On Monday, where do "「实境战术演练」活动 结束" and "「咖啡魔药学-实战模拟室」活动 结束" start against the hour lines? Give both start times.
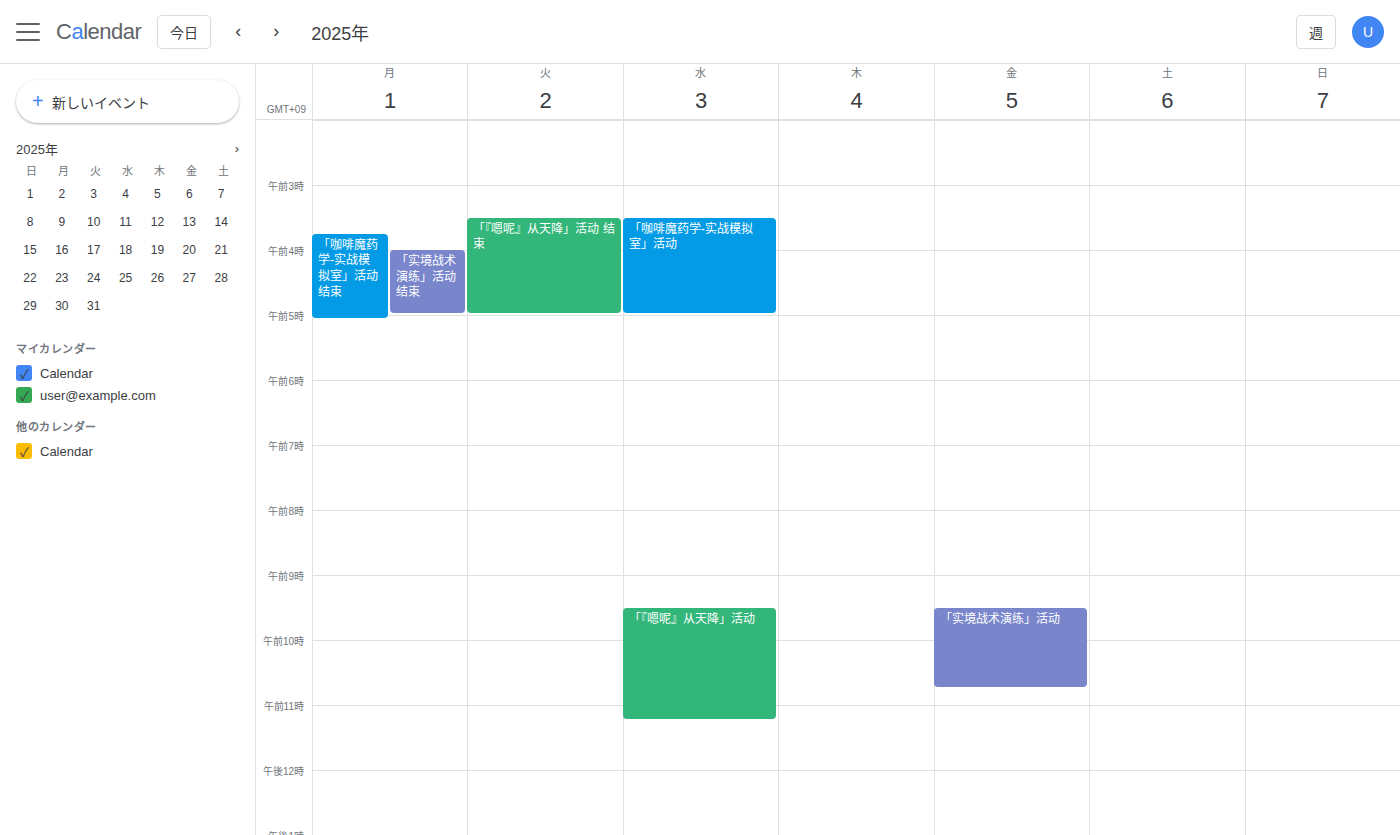
"「实境战术演练」活动 结束": 4:00 AM, exactly on the 4 AM line. "「咖啡魔药学-实战模拟室」活动 结束": 3:45 AM, neither: three quarters of the way from the 3 AM line to the 4 AM line.